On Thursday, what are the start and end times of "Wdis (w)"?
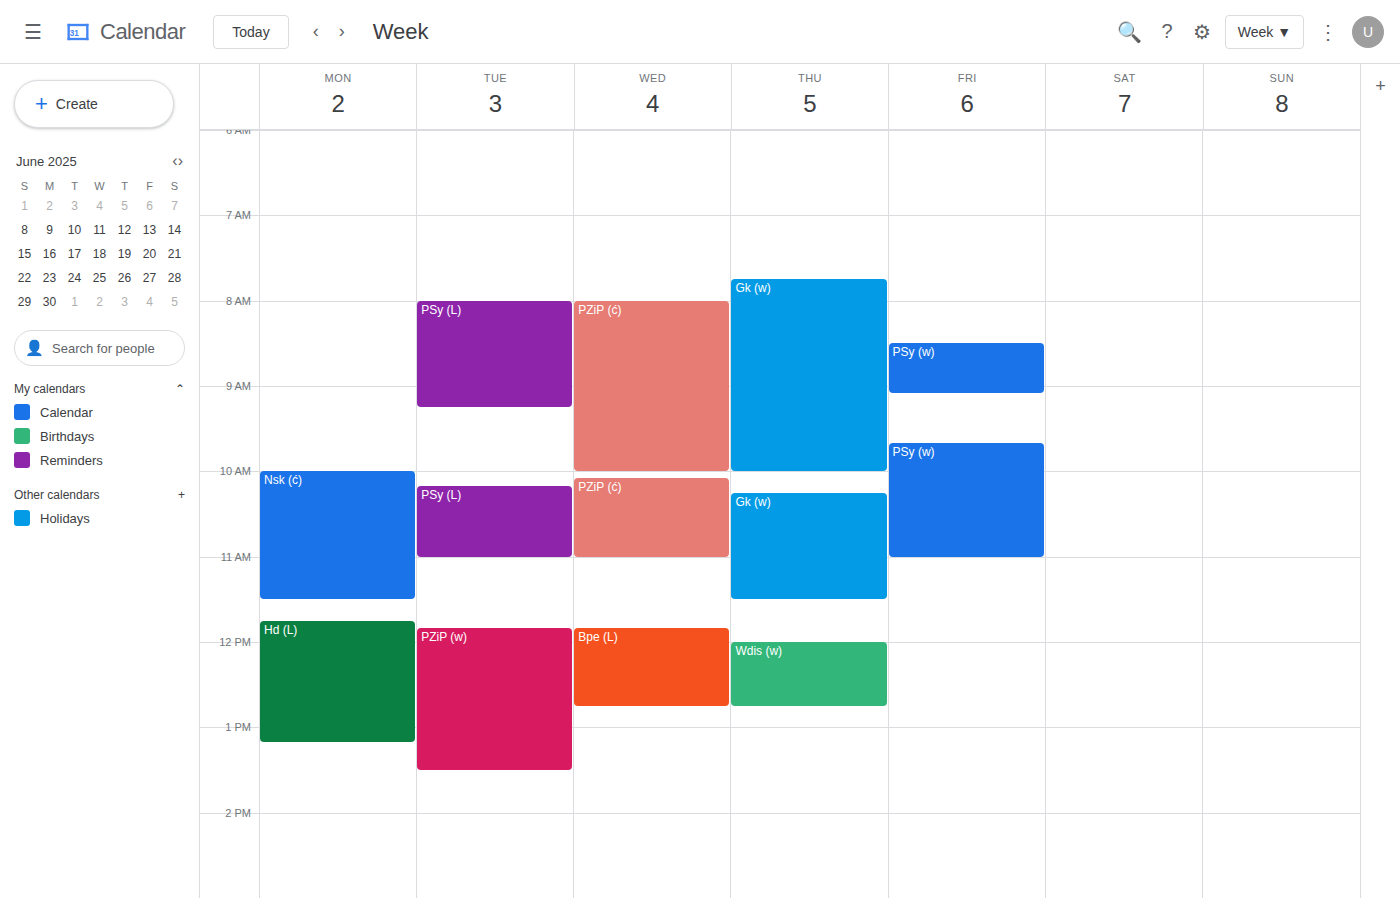
12:00 PM to 12:45 PM